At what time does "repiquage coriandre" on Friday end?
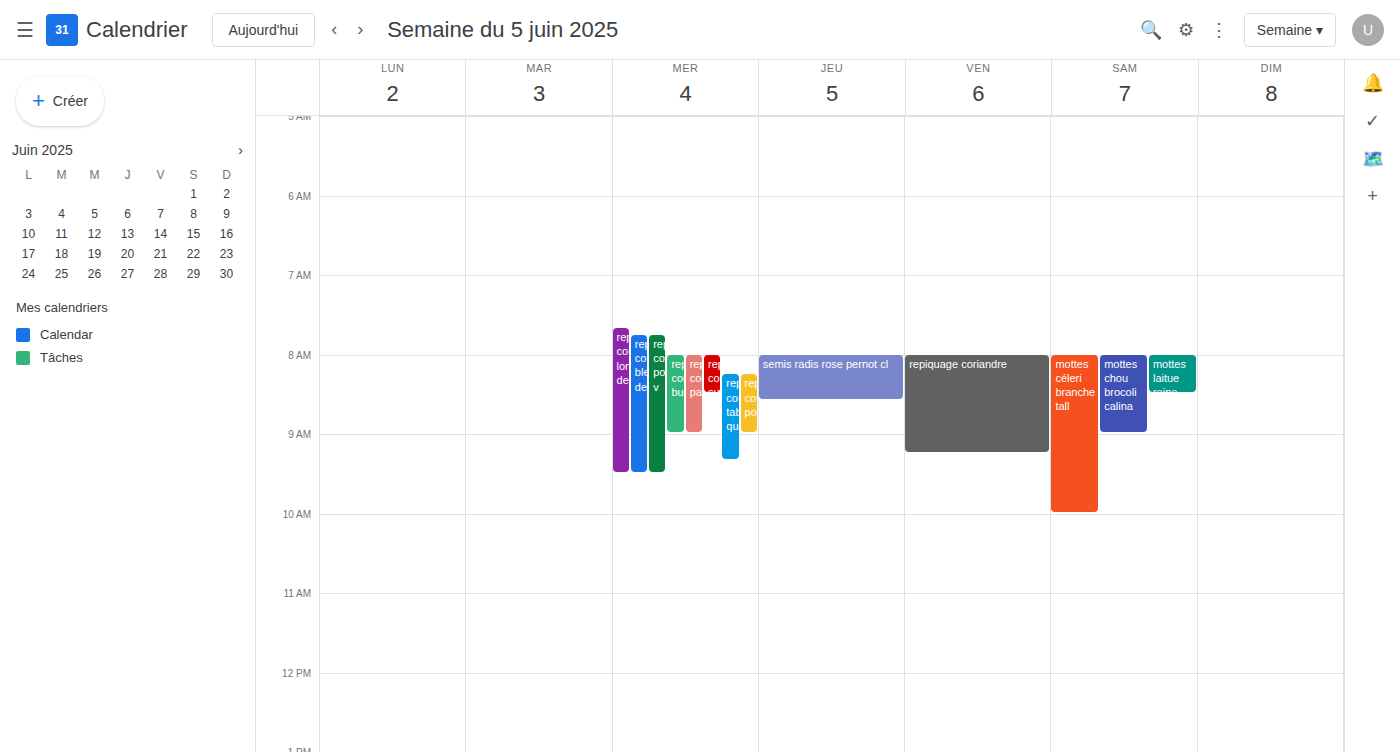
09:15